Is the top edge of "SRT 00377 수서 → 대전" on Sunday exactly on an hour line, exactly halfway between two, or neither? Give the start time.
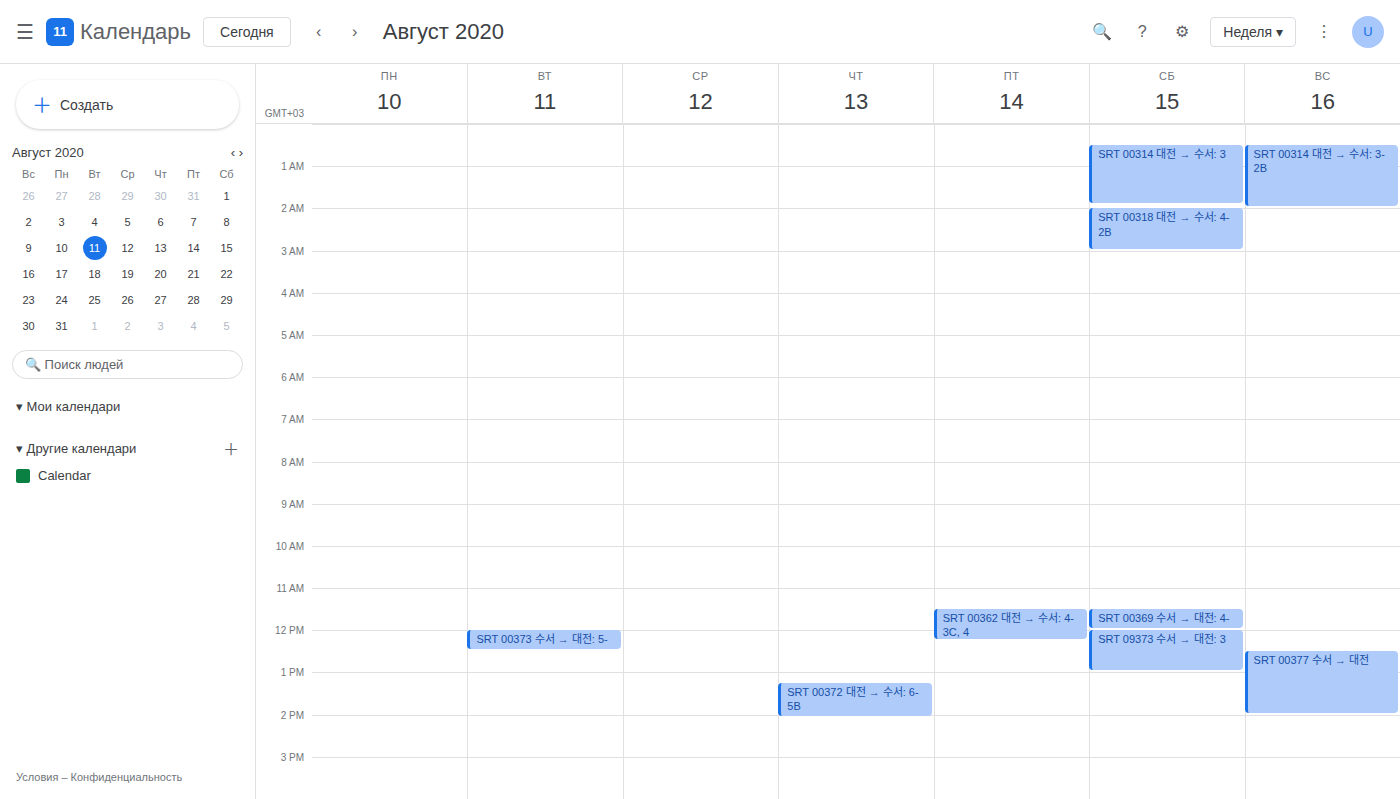
12:30 PM -- halfway between the 12 PM and 1 PM lines.